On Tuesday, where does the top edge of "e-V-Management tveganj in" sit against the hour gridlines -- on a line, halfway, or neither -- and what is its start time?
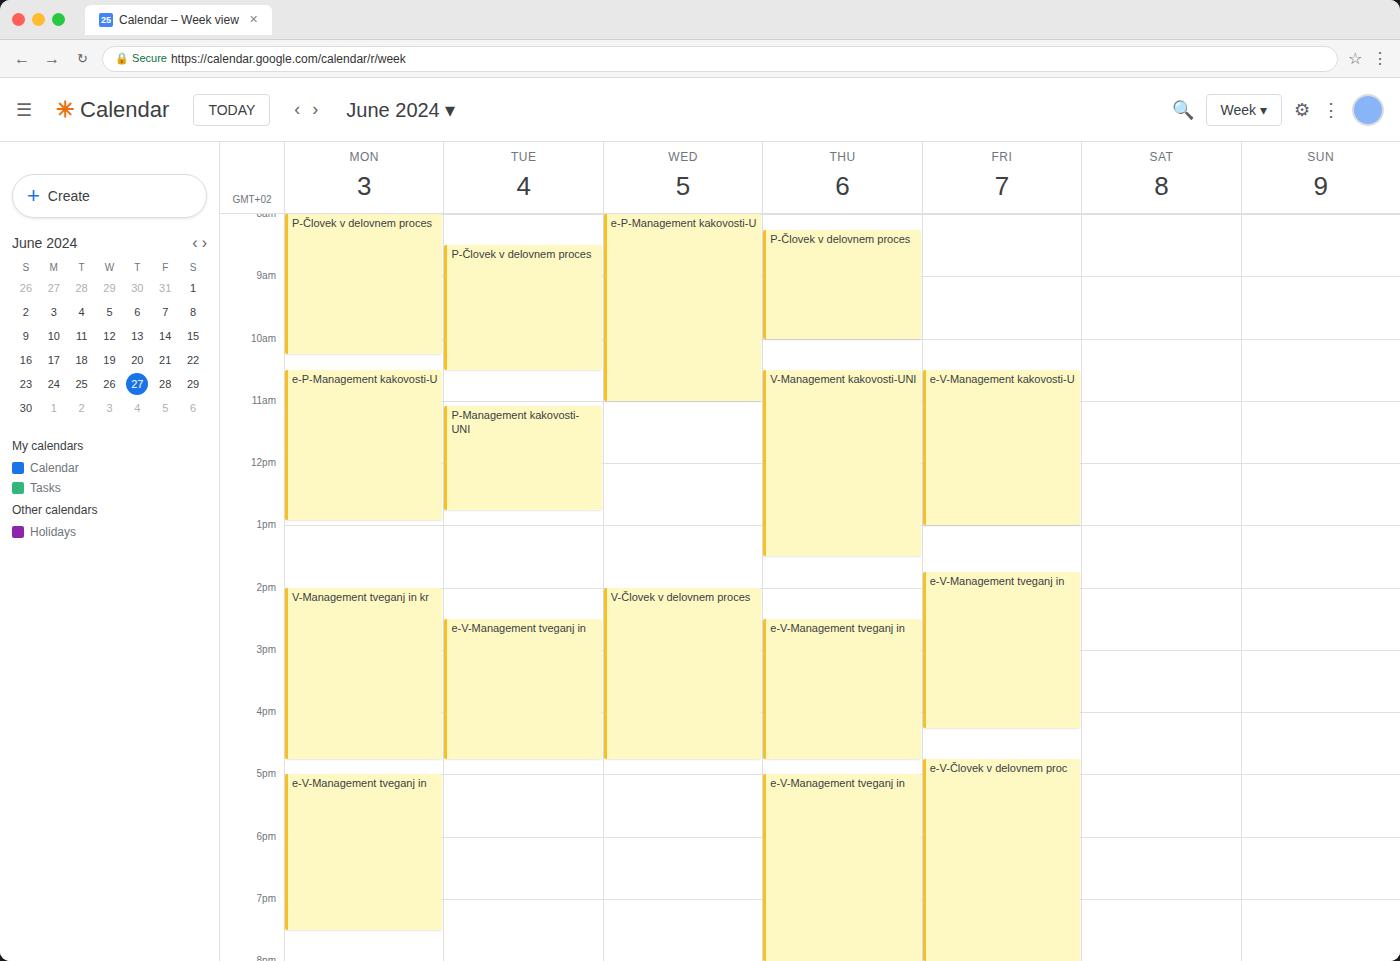
2:30 PM -- halfway between the 2 PM and 3 PM lines.